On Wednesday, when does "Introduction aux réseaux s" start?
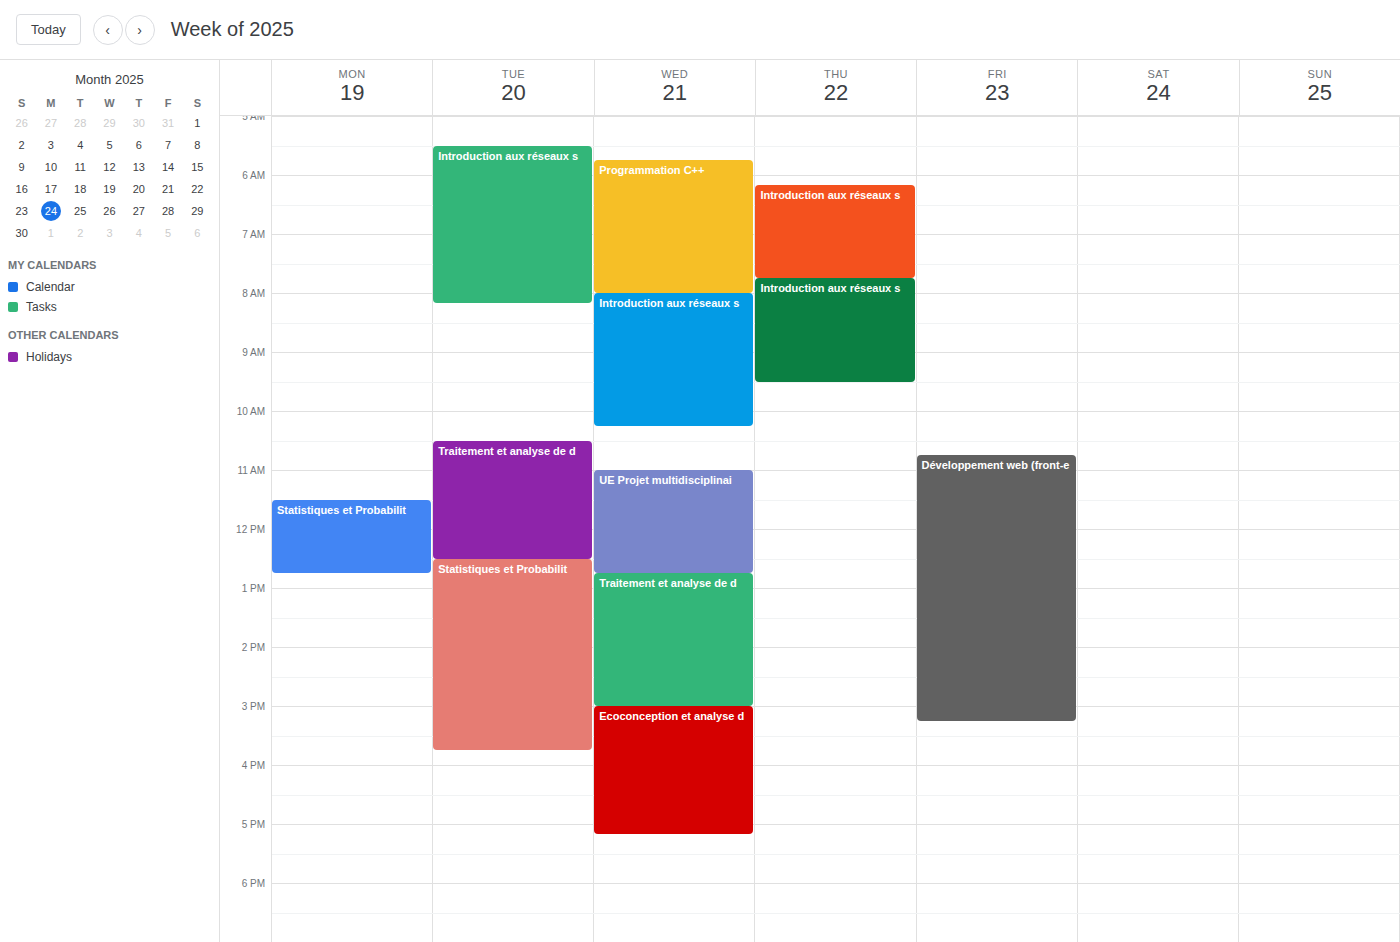
8:00 AM